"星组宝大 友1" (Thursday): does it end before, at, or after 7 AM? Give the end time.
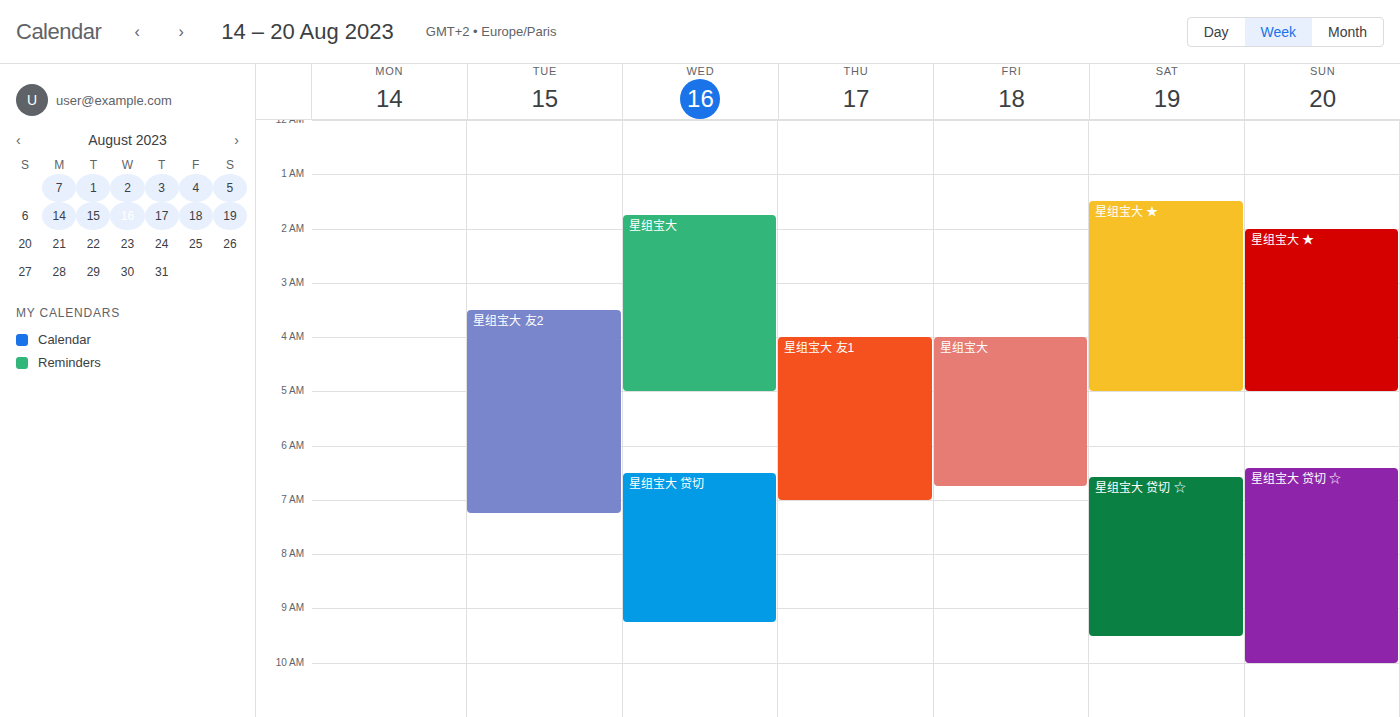
7:00 AM -- exactly at 7 AM, on the 7 AM line.